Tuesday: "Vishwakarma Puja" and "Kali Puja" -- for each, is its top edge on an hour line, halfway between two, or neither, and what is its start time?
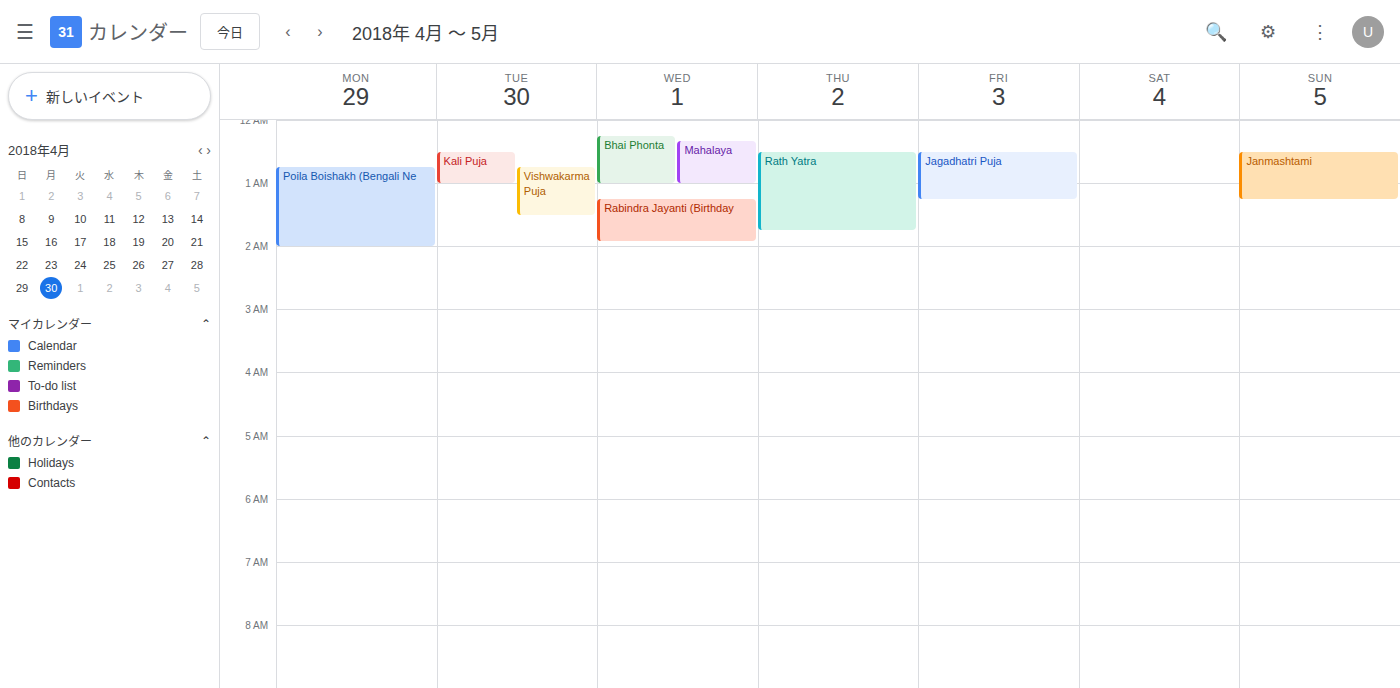
"Vishwakarma Puja": 00:45, neither: three quarters of the way from the 00:00 line to the 01:00 line. "Kali Puja": 00:30, halfway between the 00:00 and 01:00 lines.